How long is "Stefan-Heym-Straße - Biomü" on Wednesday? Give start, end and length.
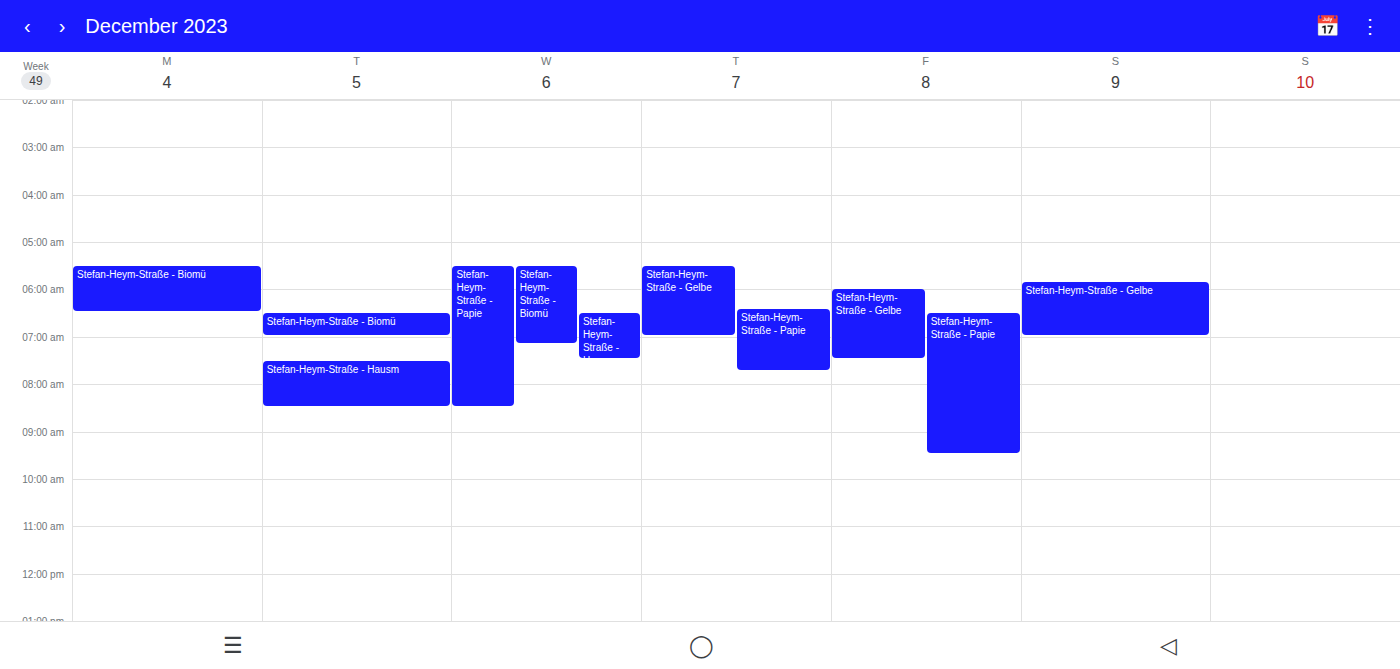
5:30 AM to 7:10 AM, 1 hour 40 minutes